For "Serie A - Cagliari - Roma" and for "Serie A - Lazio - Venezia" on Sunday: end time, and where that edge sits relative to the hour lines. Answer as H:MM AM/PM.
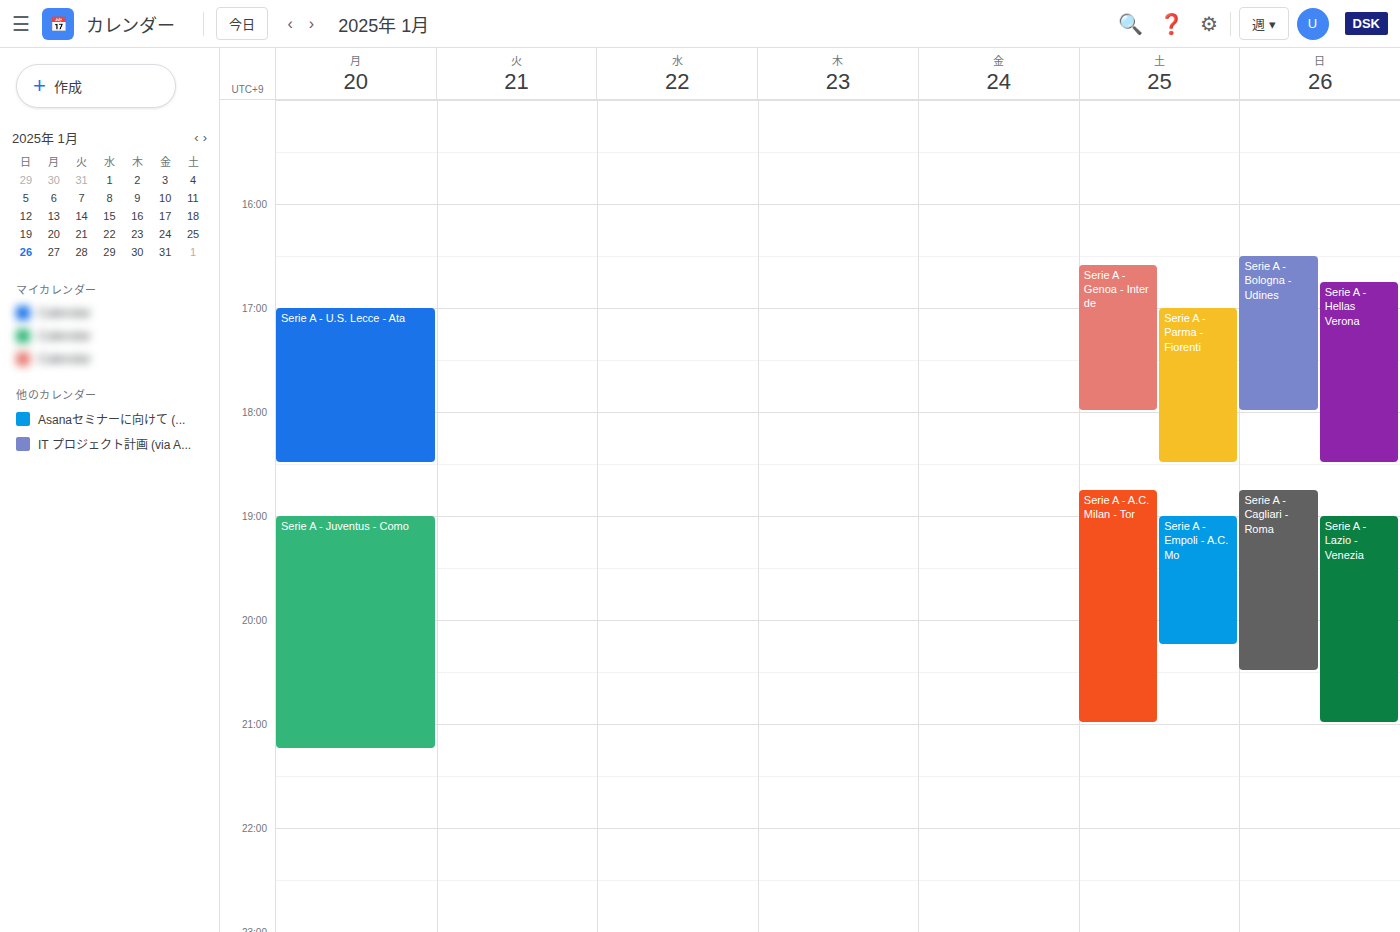
"Serie A - Cagliari - Roma": 8:30 PM, halfway between the 8 PM and 9 PM lines. "Serie A - Lazio - Venezia": 9:00 PM, exactly on the 9 PM line.